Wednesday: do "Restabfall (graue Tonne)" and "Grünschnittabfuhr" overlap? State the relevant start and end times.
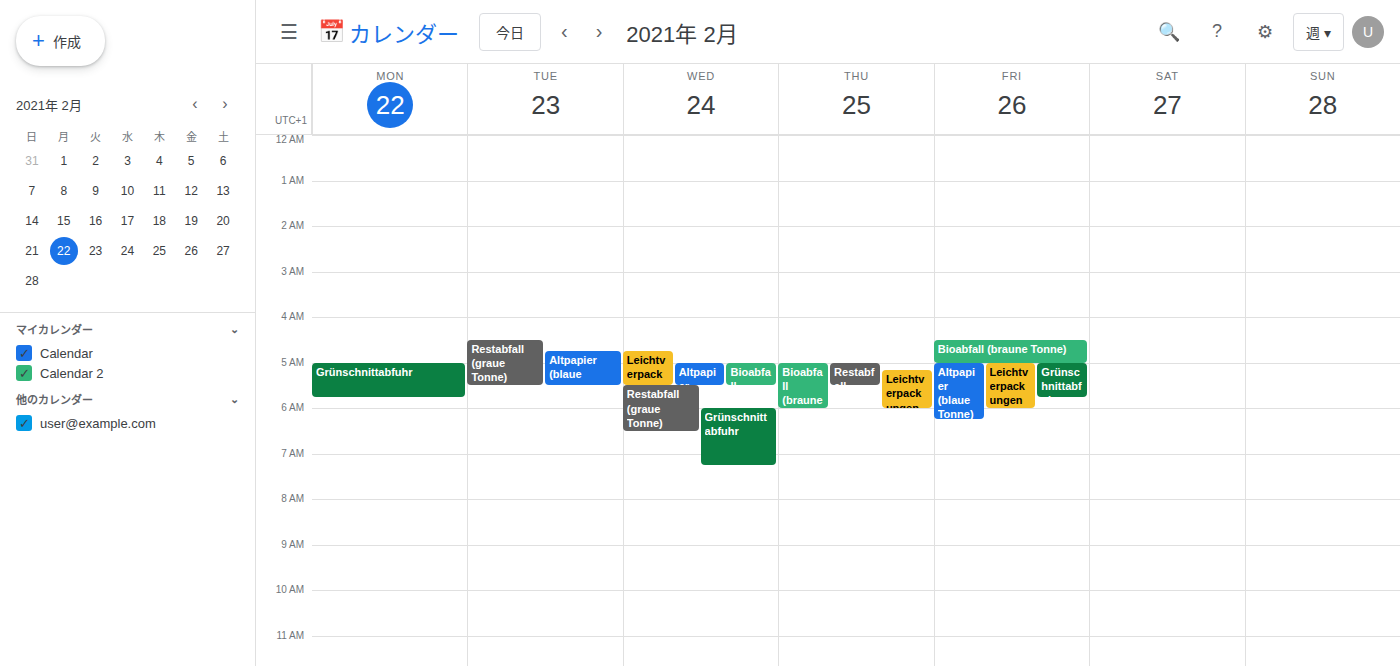
"Grünschnittabfuhr" starts at 6:00 AM, before "Restabfall (graue Tonne)" ends at 6:30 AM -- they overlap.